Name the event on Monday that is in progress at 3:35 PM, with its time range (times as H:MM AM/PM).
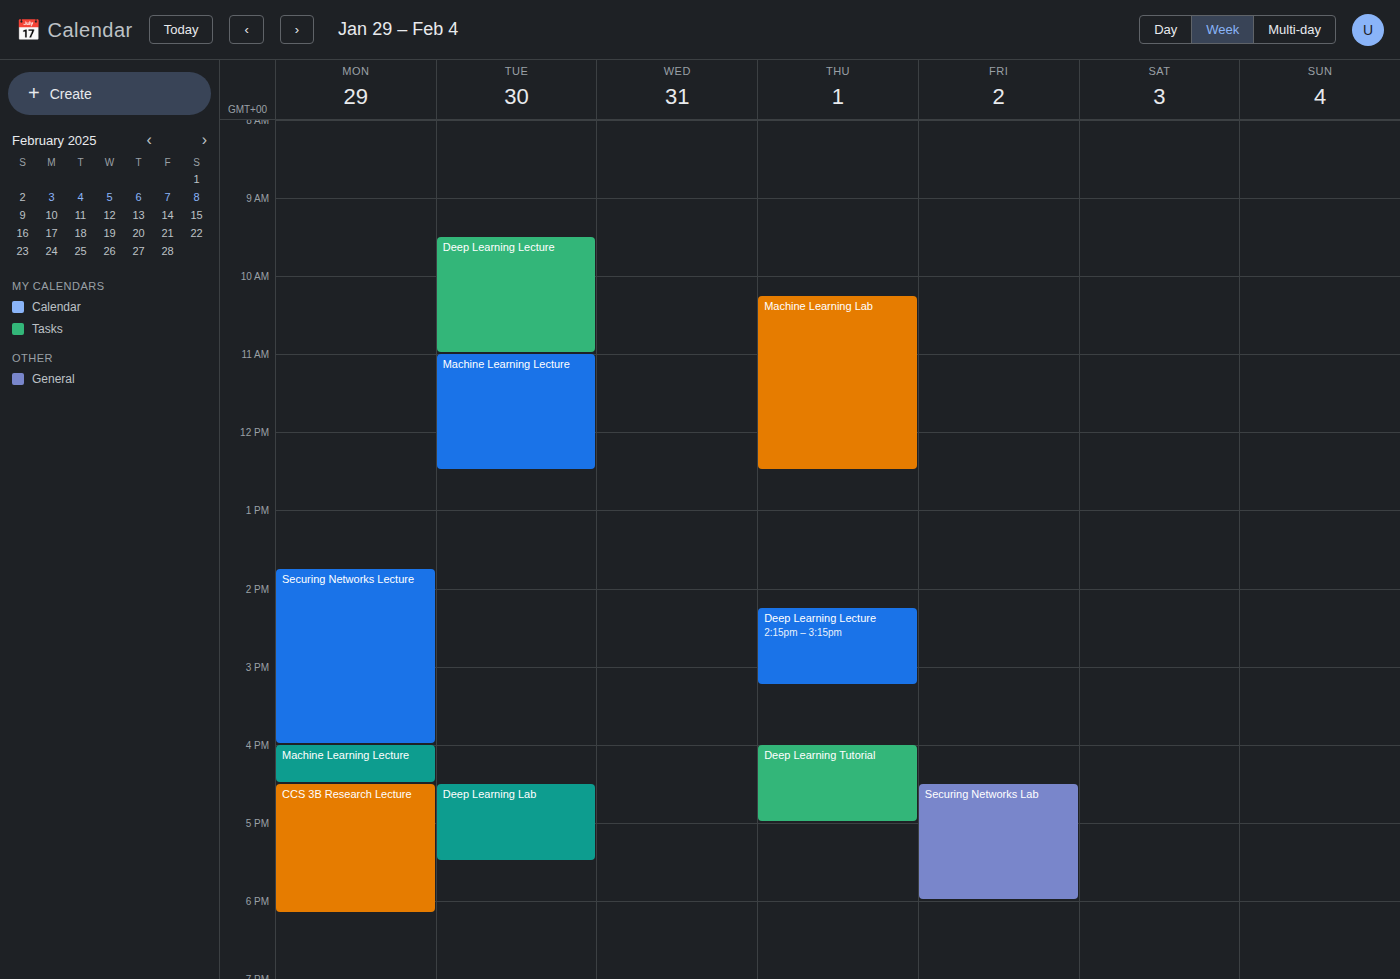
"Securing Networks Lecture", 1:45 PM to 4:00 PM